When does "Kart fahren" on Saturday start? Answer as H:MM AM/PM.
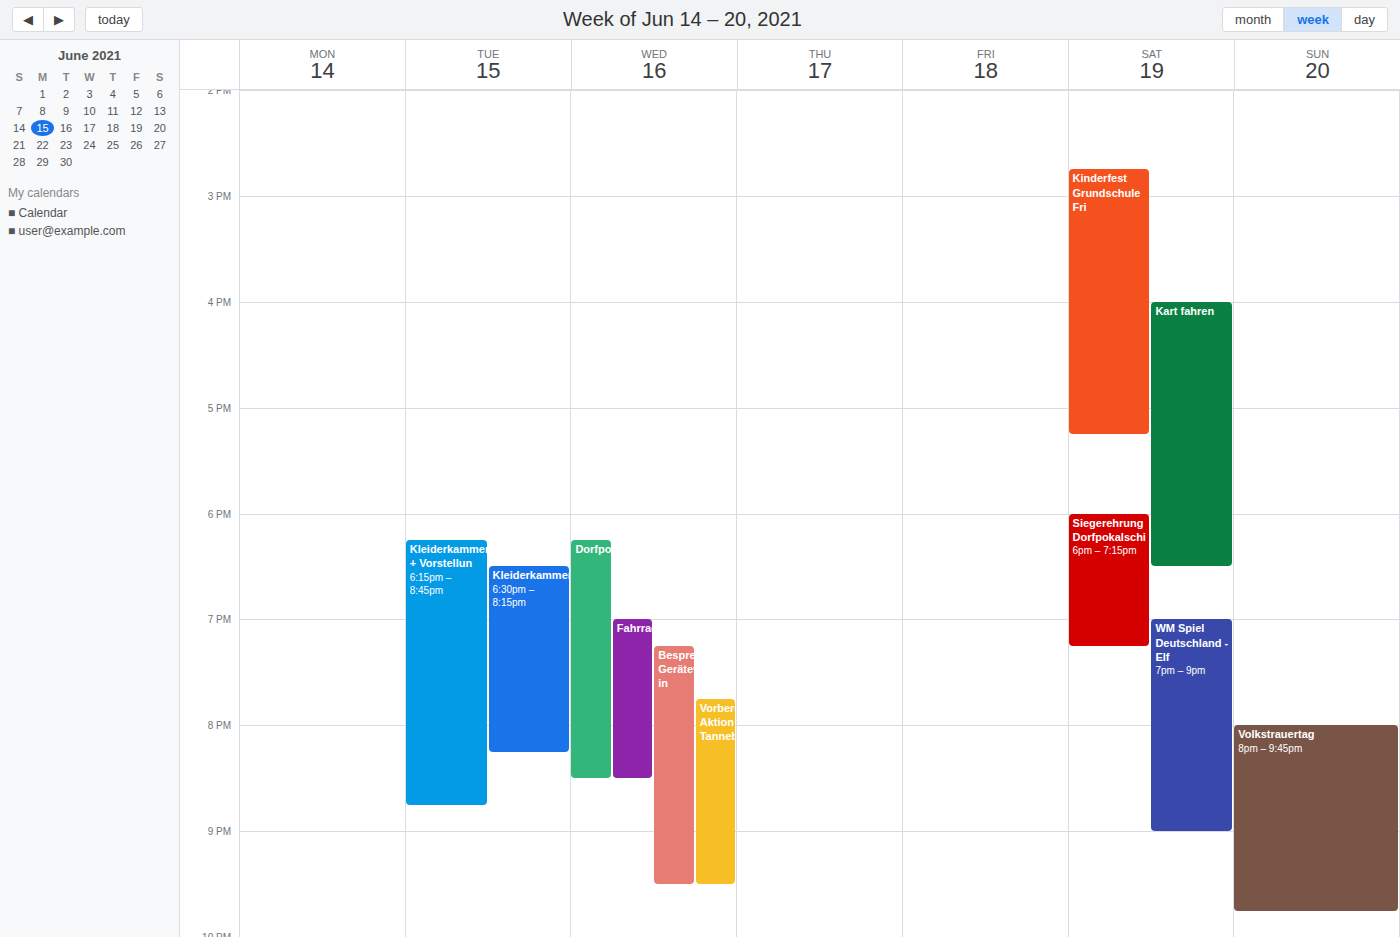
4:00 PM